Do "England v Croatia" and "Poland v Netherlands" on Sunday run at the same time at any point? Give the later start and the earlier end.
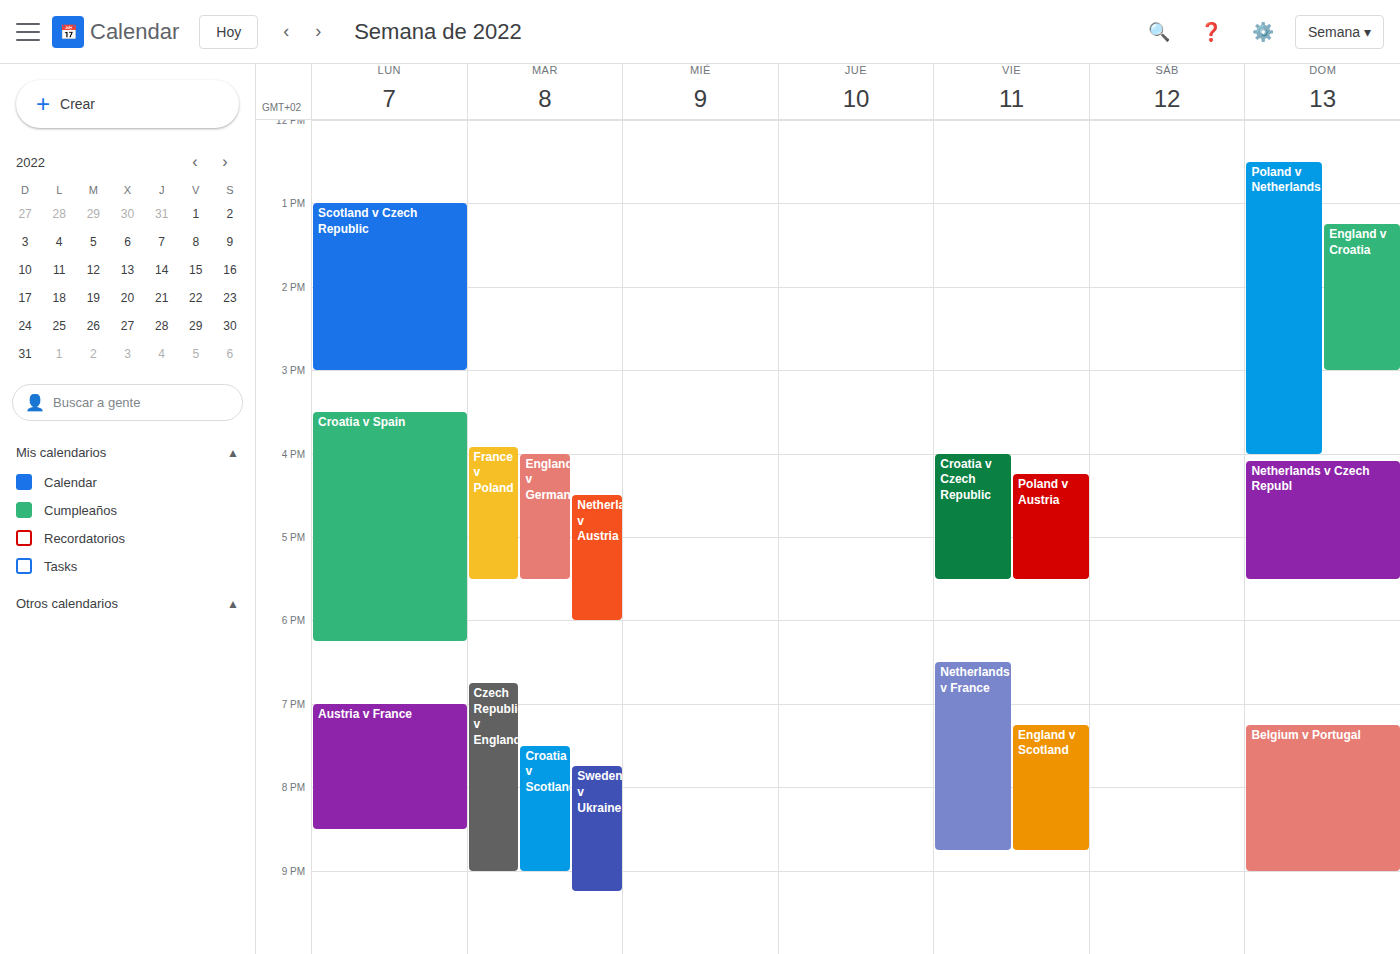
"England v Croatia" runs 1:15 PM to 3:00 PM, inside "Poland v Netherlands" -- they overlap.